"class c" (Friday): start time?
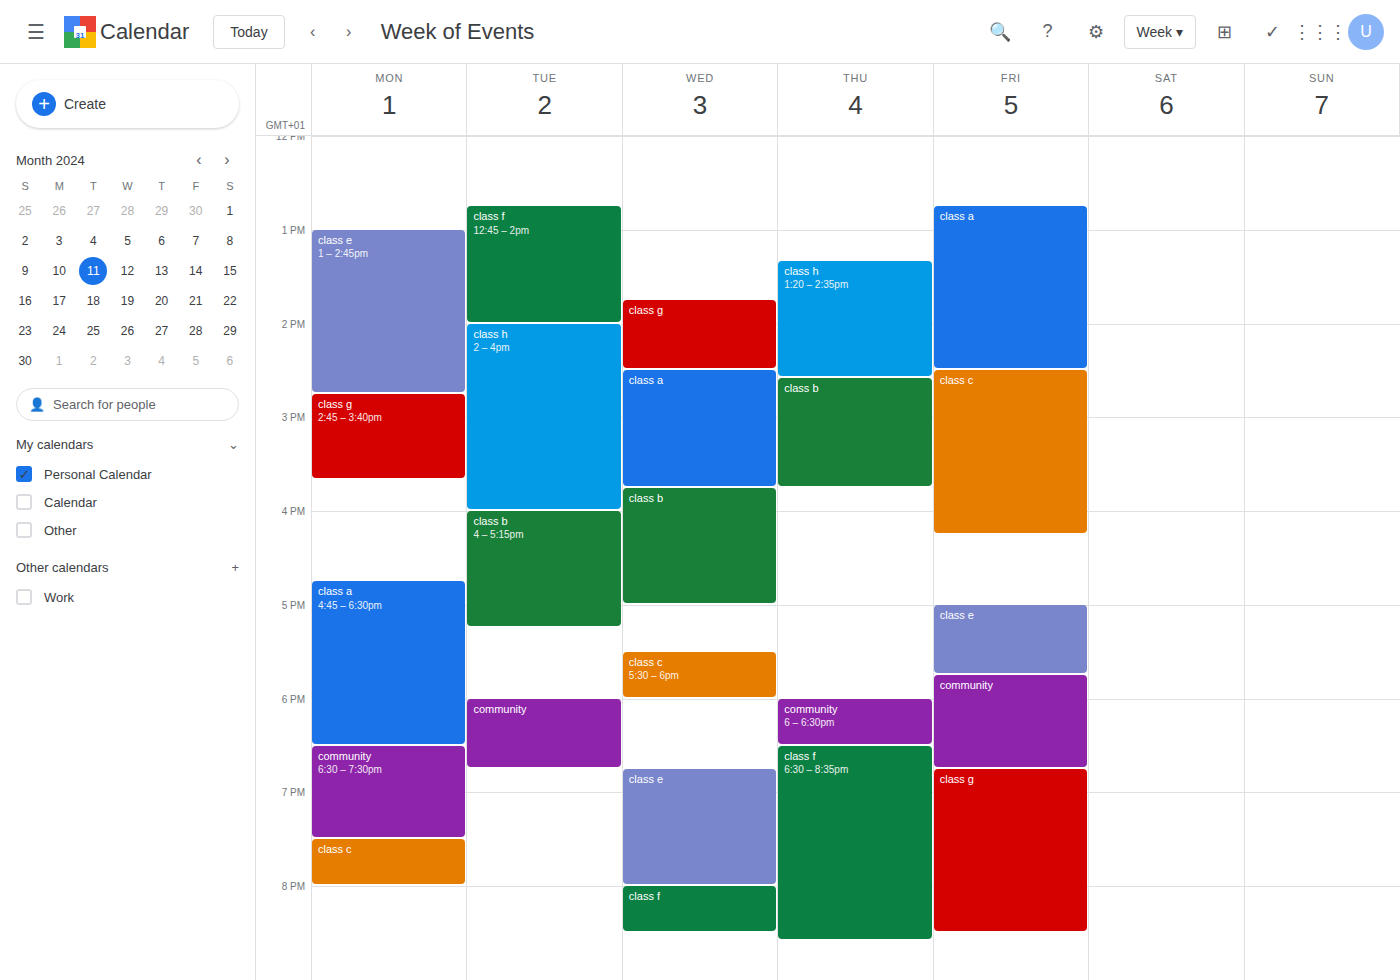
2:30 PM